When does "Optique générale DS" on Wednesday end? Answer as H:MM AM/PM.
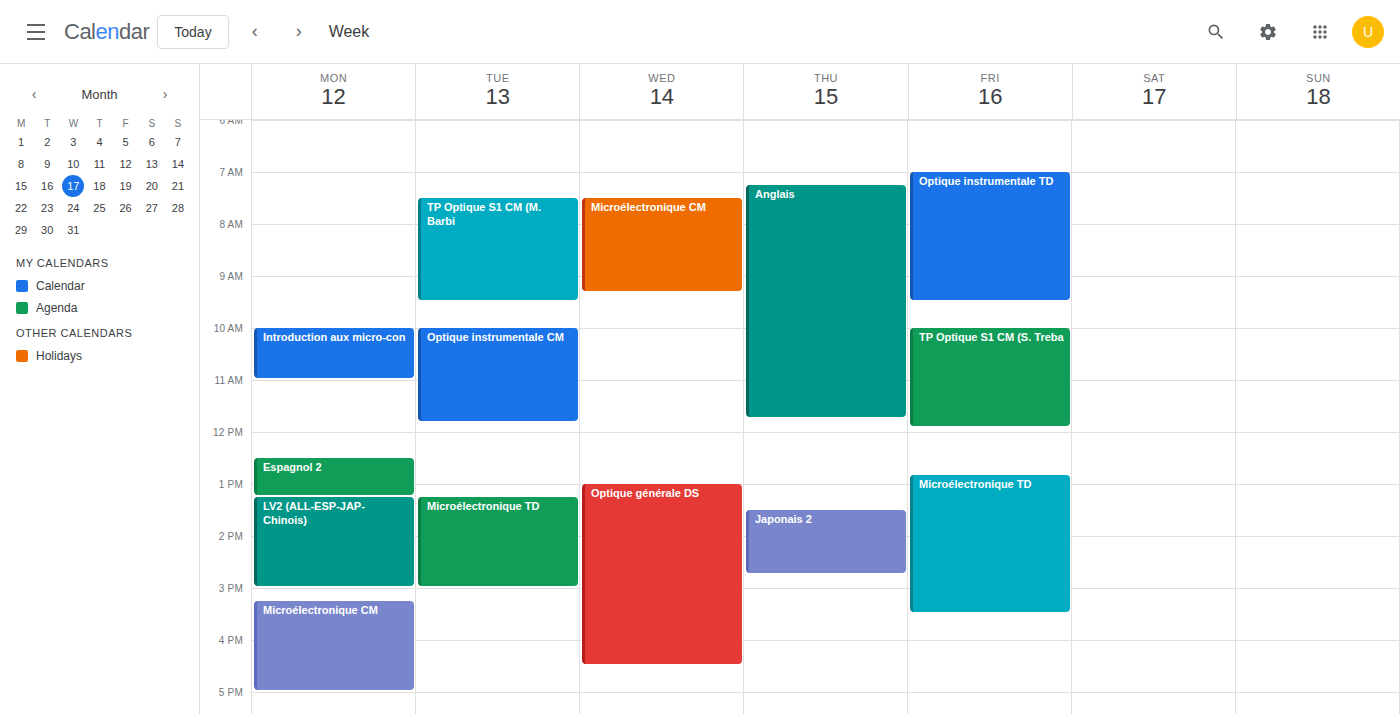
4:30 PM